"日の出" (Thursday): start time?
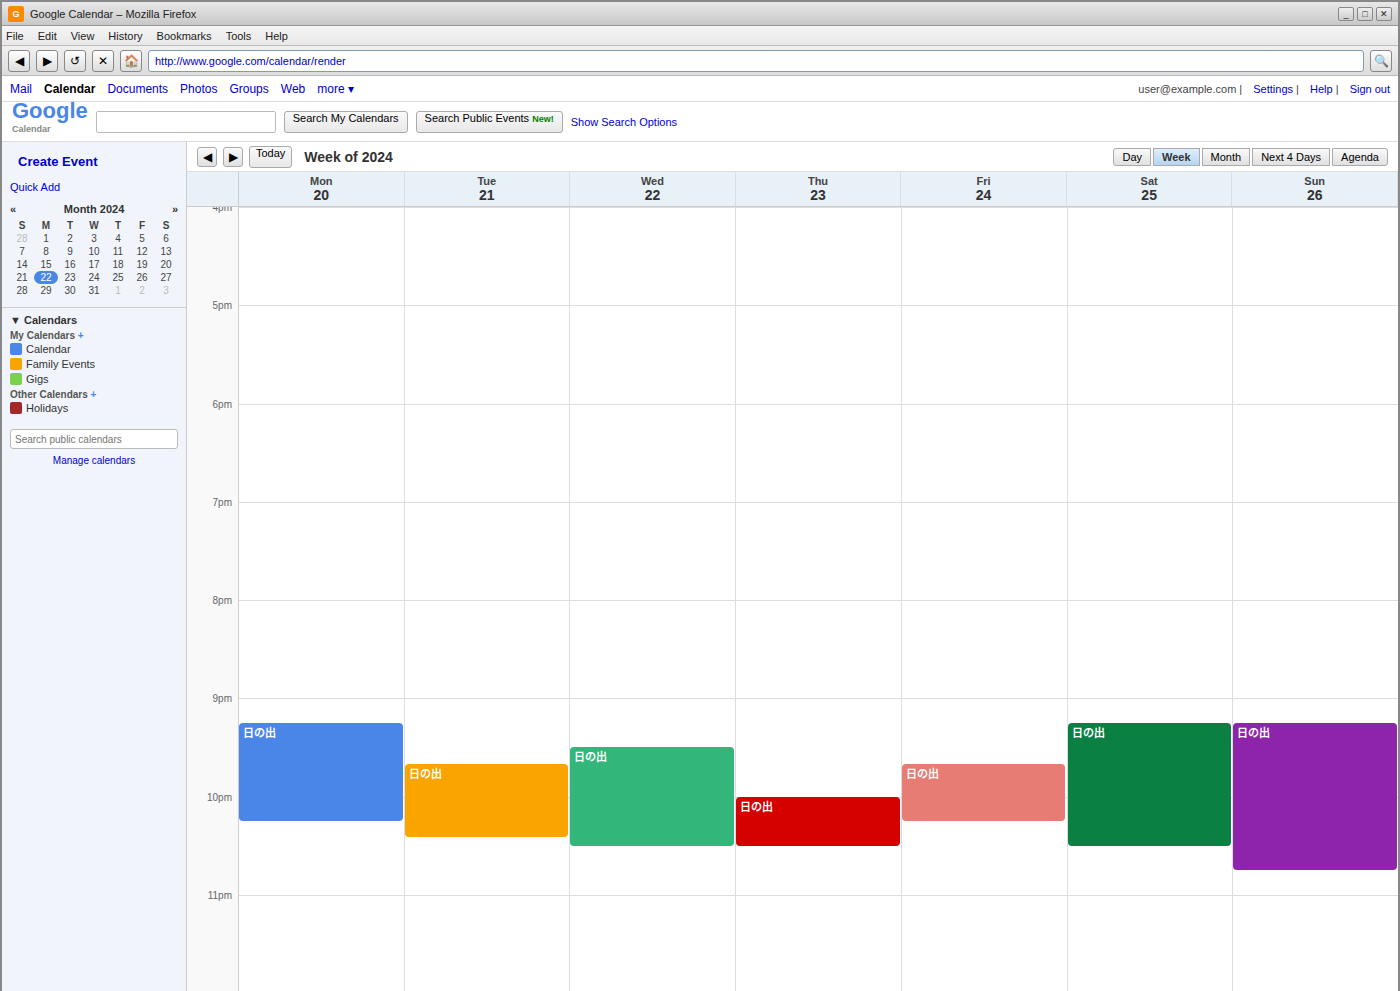
10:00 PM